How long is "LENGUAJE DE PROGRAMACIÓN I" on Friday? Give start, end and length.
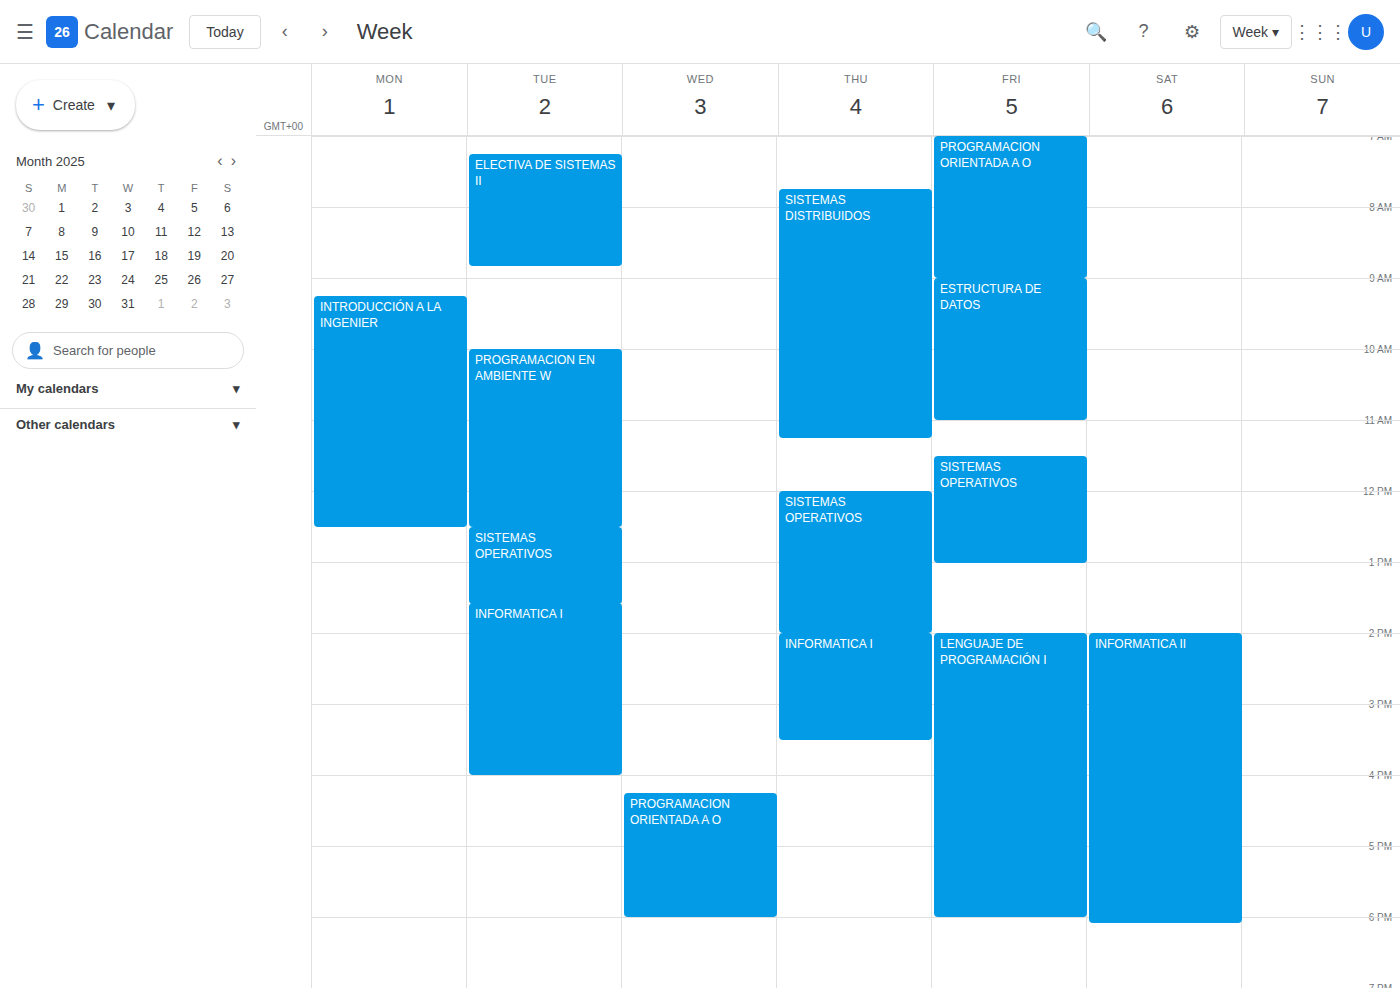
2:00 PM to 6:00 PM, 4 hours